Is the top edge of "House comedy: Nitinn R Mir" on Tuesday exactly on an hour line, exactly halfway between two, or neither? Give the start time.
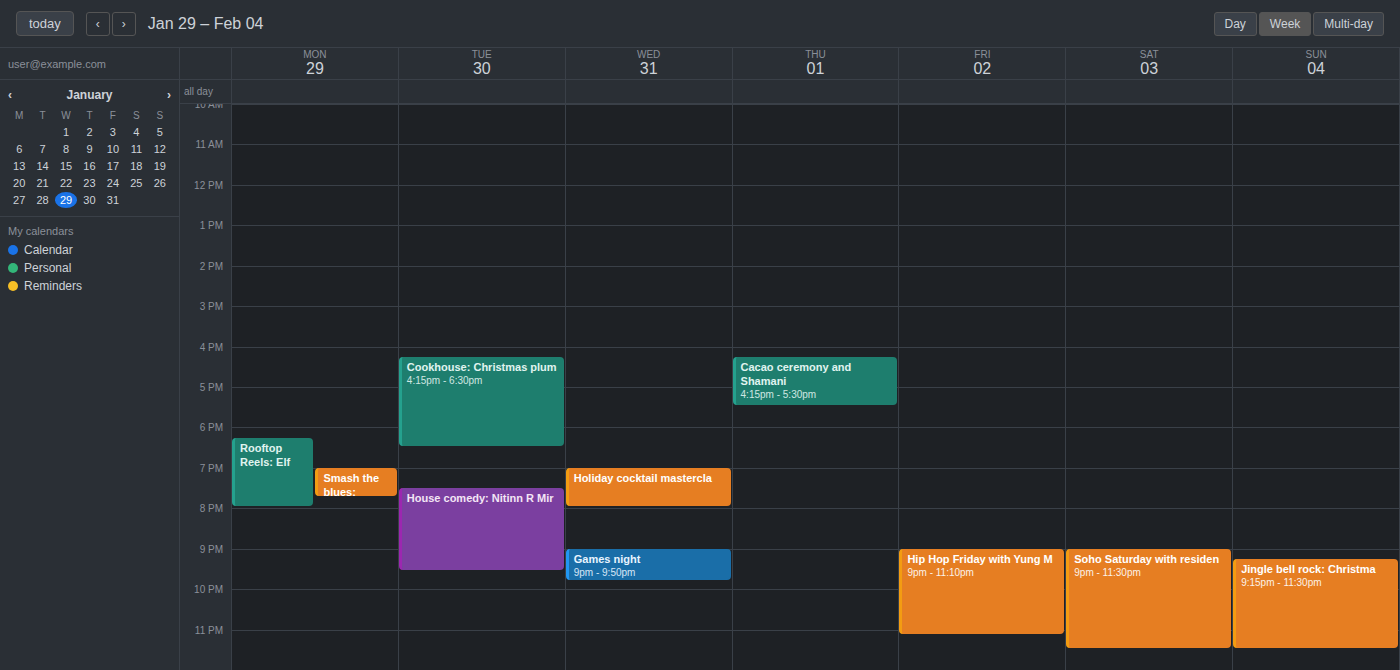
7:30 PM -- halfway between the 7 PM and 8 PM lines.